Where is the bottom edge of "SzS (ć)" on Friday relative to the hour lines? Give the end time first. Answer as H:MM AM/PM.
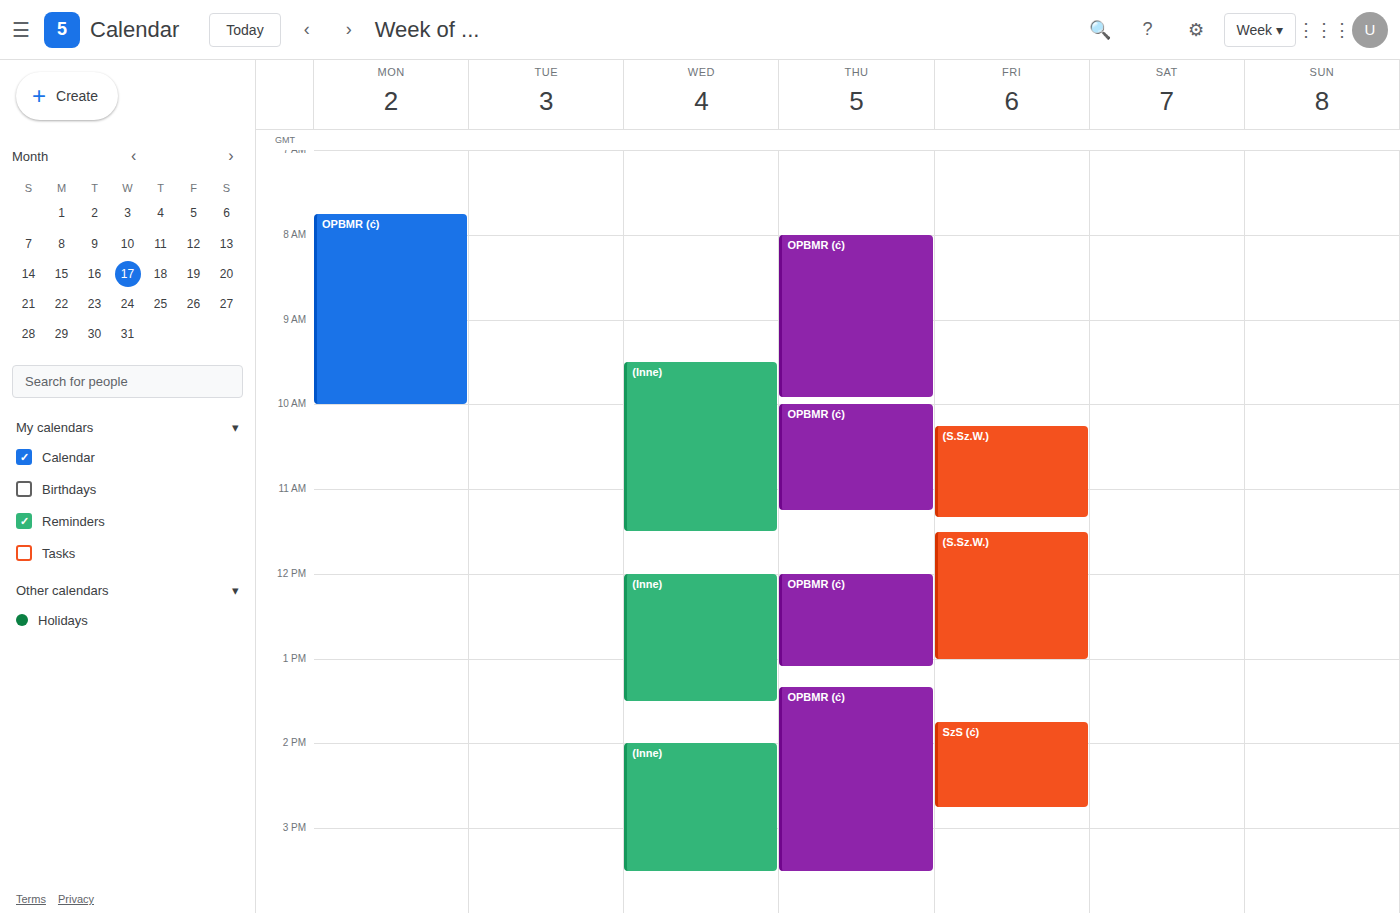
2:45 PM -- neither: three quarters of the way from the 2 PM line to the 3 PM line.